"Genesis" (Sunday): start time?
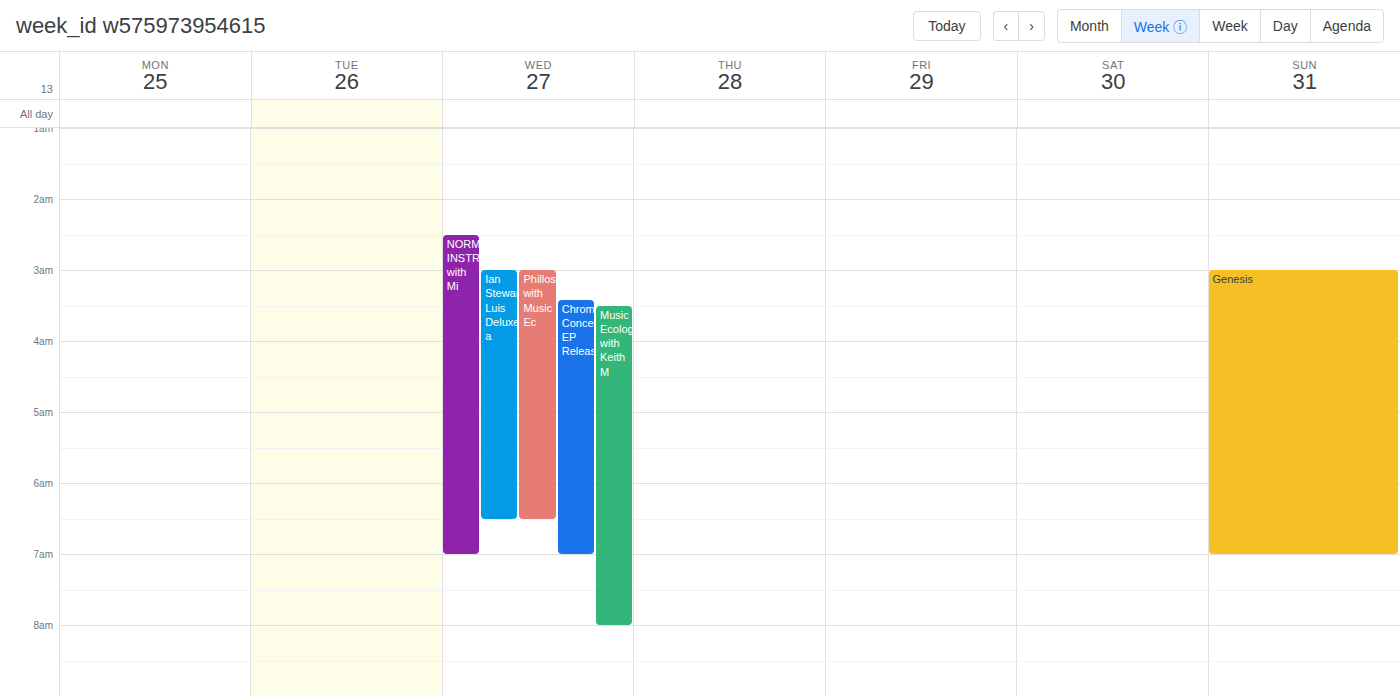
3:00 AM